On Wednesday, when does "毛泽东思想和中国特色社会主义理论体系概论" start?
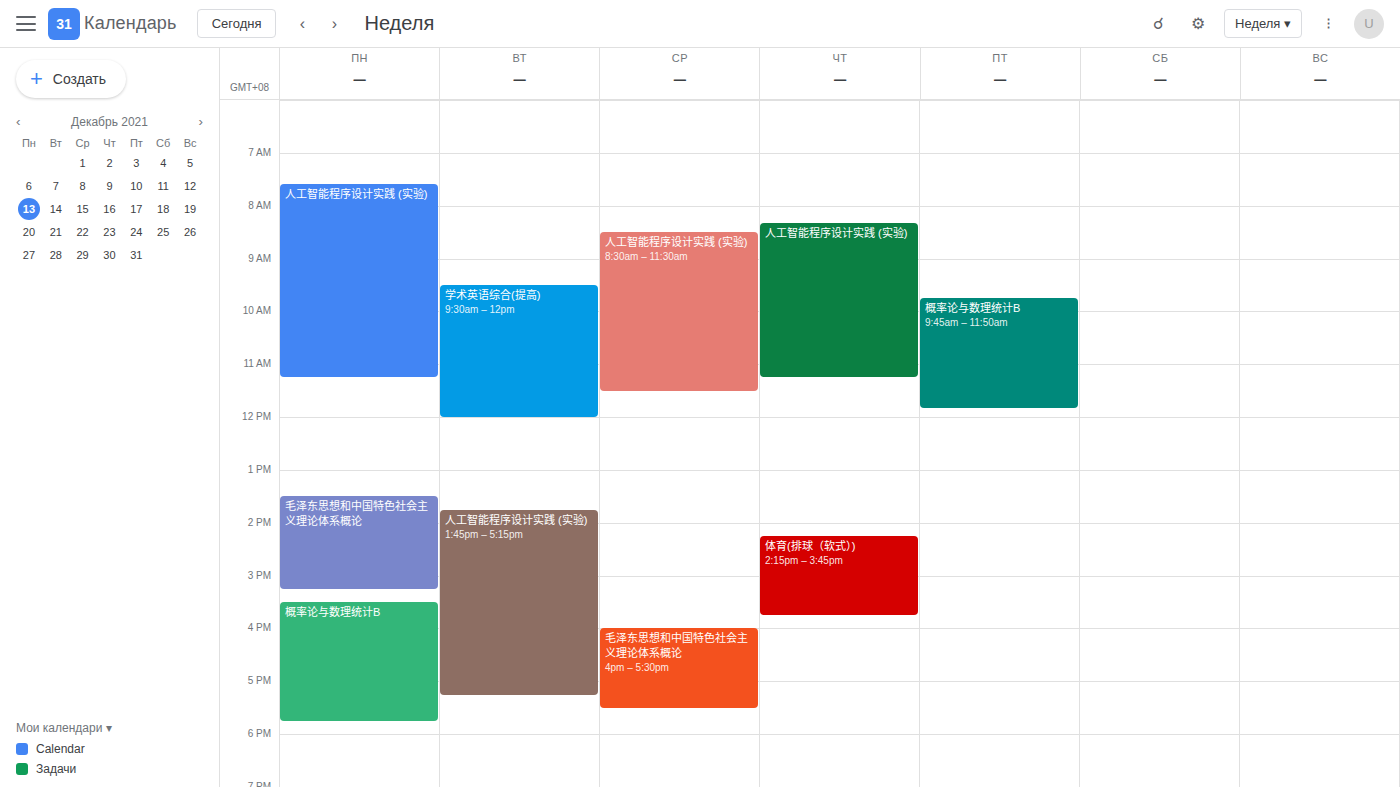
4:00 PM